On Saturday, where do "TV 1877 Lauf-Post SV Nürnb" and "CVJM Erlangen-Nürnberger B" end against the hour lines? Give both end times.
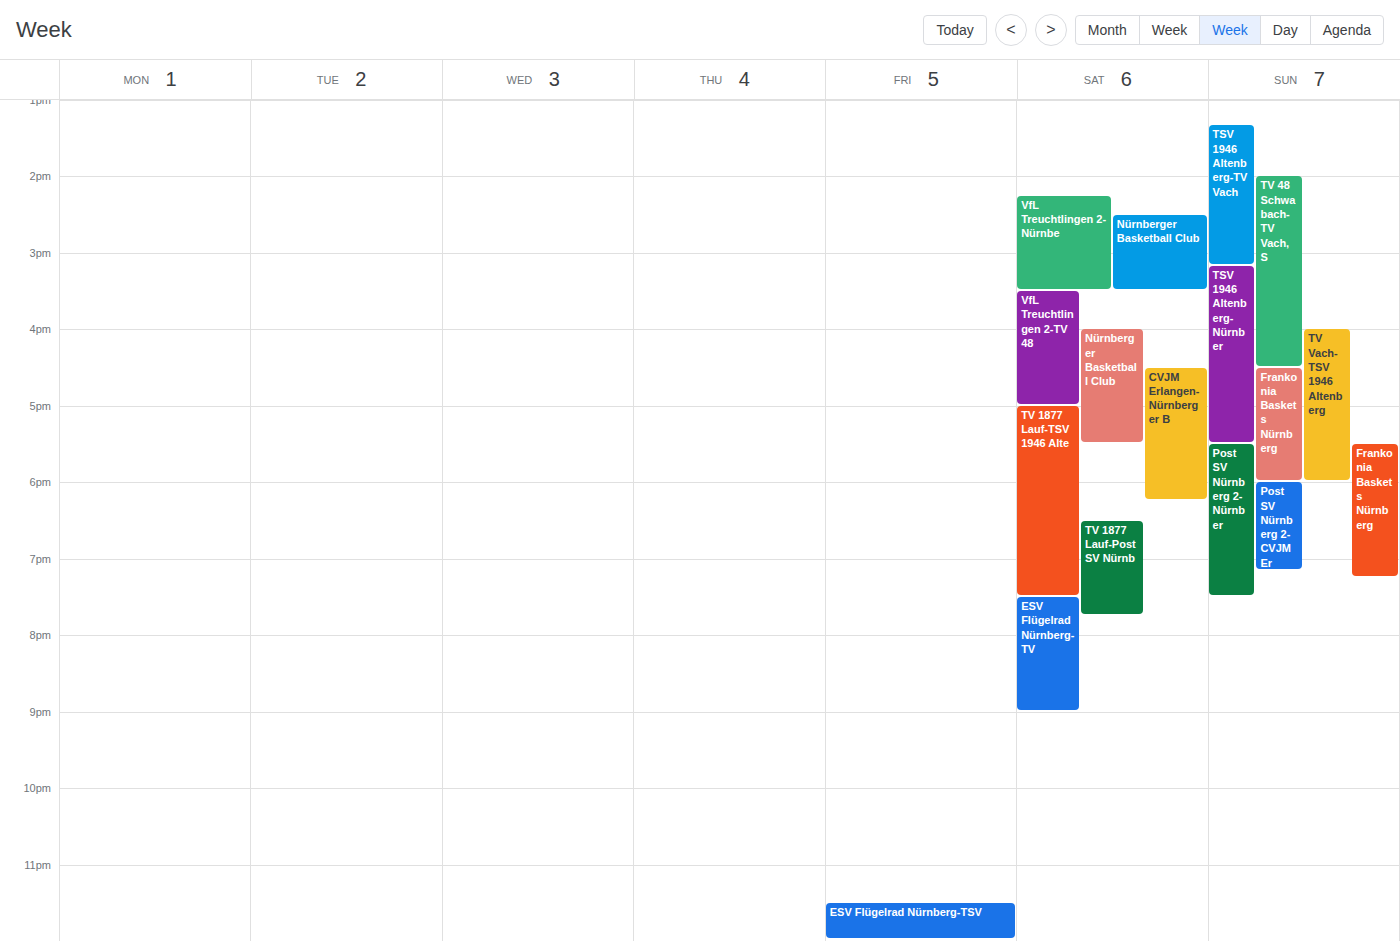
"TV 1877 Lauf-Post SV Nürnb": 7:45 PM, neither: three quarters of the way from the 7 PM line to the 8 PM line. "CVJM Erlangen-Nürnberger B": 6:15 PM, neither: a quarter of the way from the 6 PM line to the 7 PM line.